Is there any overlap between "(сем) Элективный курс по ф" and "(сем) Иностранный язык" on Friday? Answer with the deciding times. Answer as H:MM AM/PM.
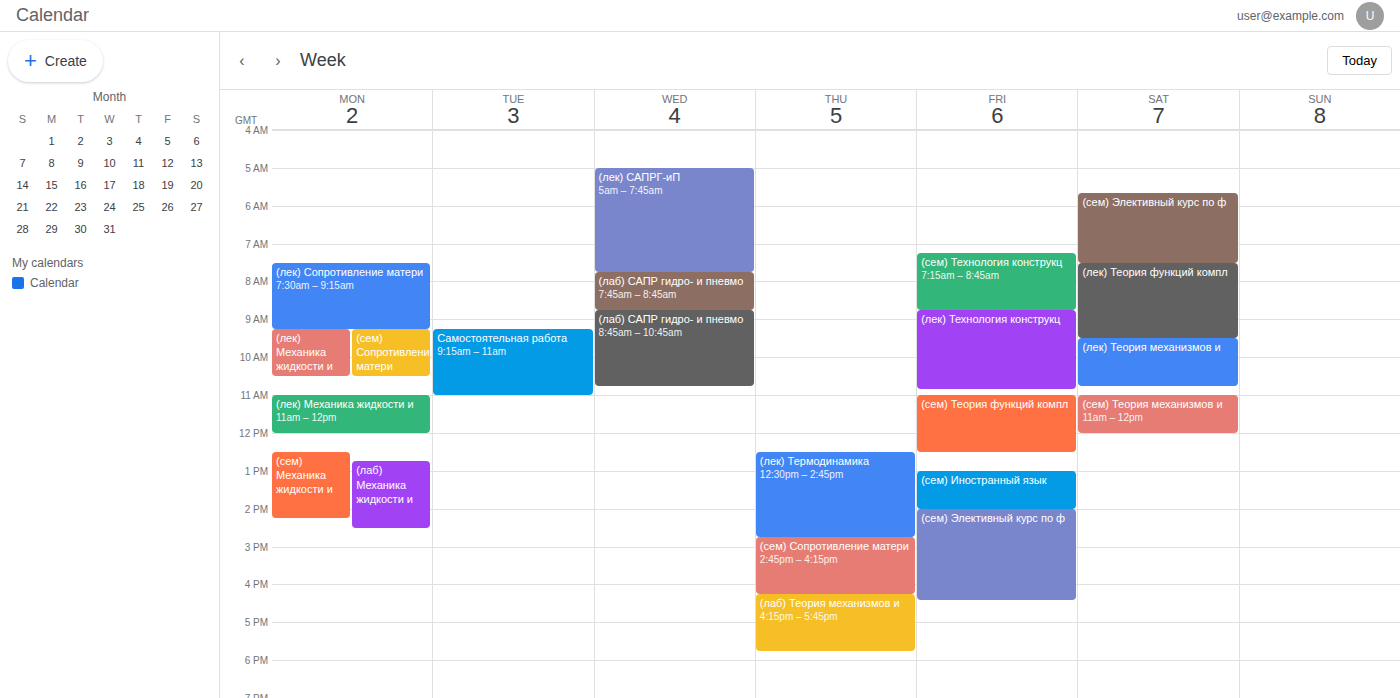
"(сем) Иностранный язык" ends at 2:00 PM, exactly when "(сем) Элективный курс по ф" starts -- they touch but do not overlap.